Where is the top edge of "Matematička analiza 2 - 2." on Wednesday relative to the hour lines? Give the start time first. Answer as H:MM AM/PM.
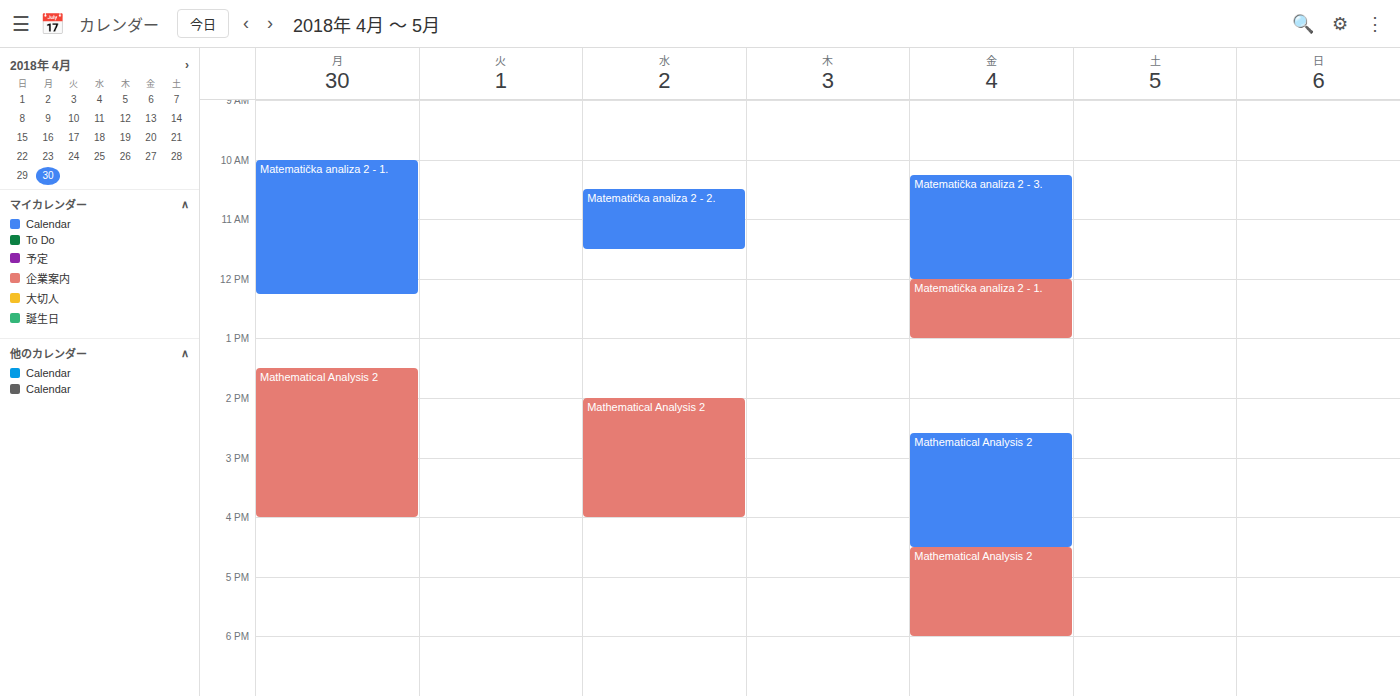
10:30 AM -- halfway between the 10 AM and 11 AM lines.